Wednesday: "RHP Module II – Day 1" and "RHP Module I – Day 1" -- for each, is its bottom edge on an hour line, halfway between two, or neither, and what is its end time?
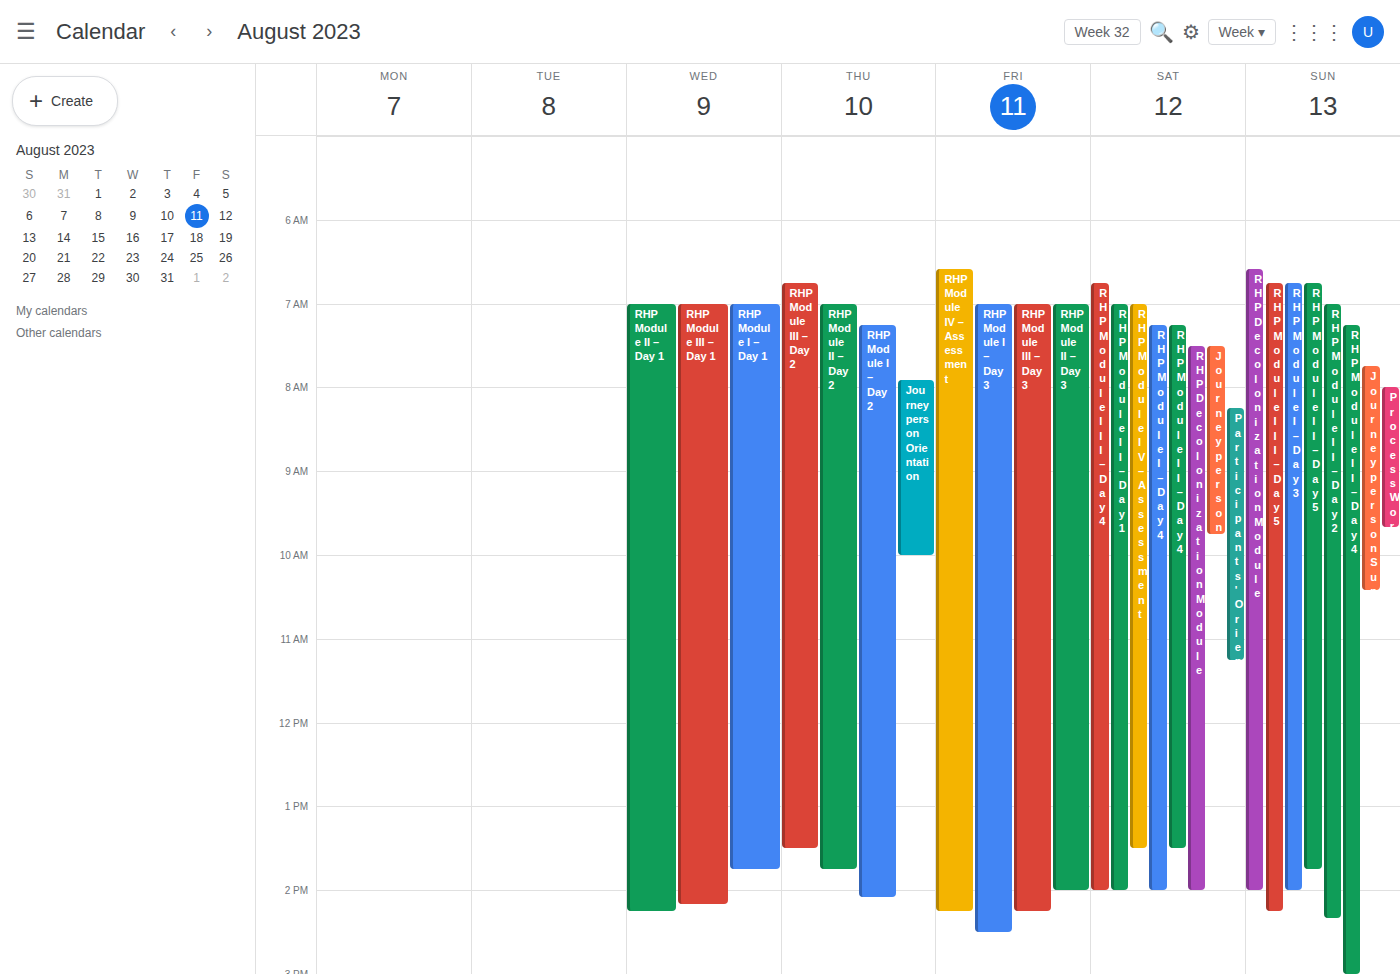
"RHP Module II – Day 1": 2:15 PM, neither: a quarter of the way from the 2 PM line to the 3 PM line. "RHP Module I – Day 1": 1:45 PM, neither: three quarters of the way from the 1 PM line to the 2 PM line.